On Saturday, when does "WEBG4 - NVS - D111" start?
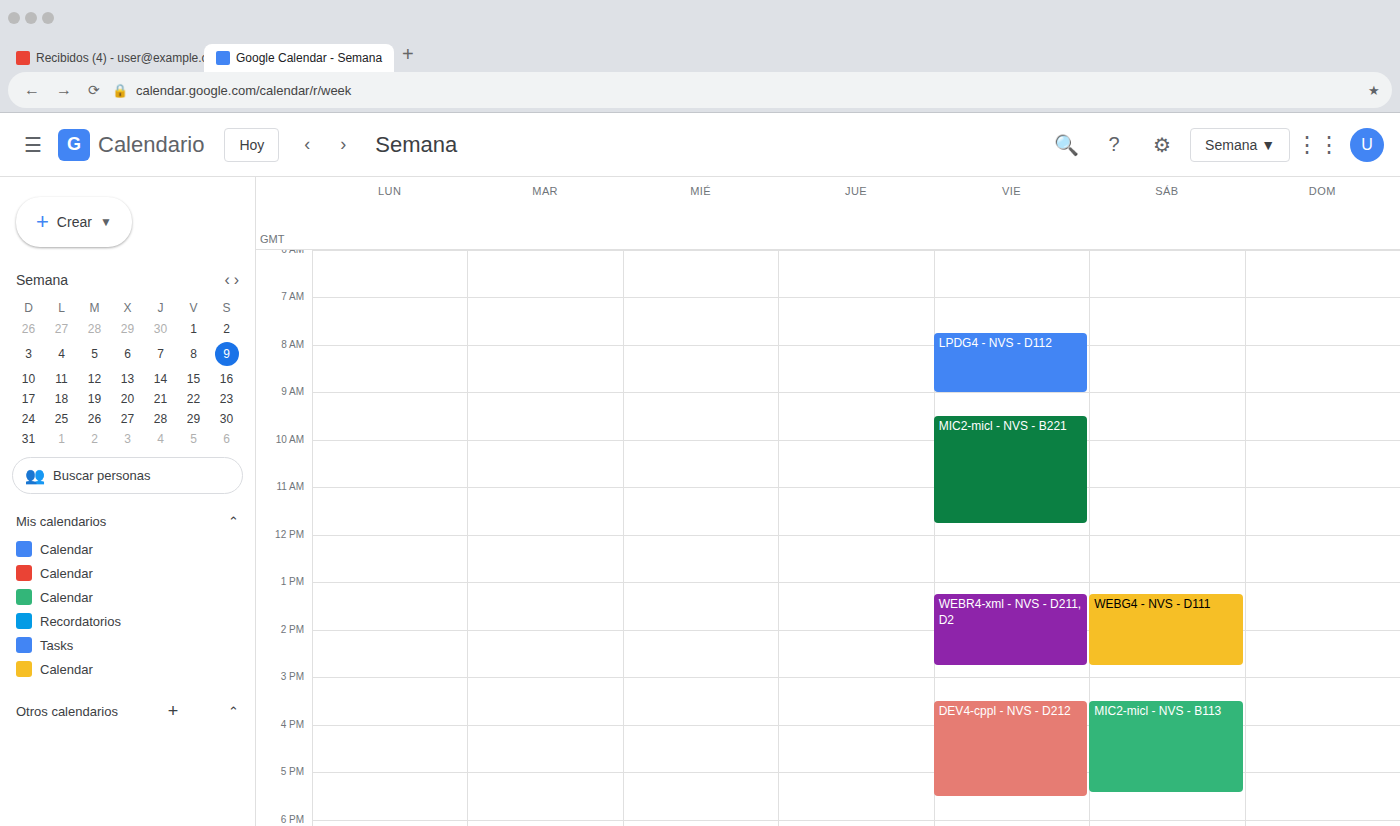
1:15 PM